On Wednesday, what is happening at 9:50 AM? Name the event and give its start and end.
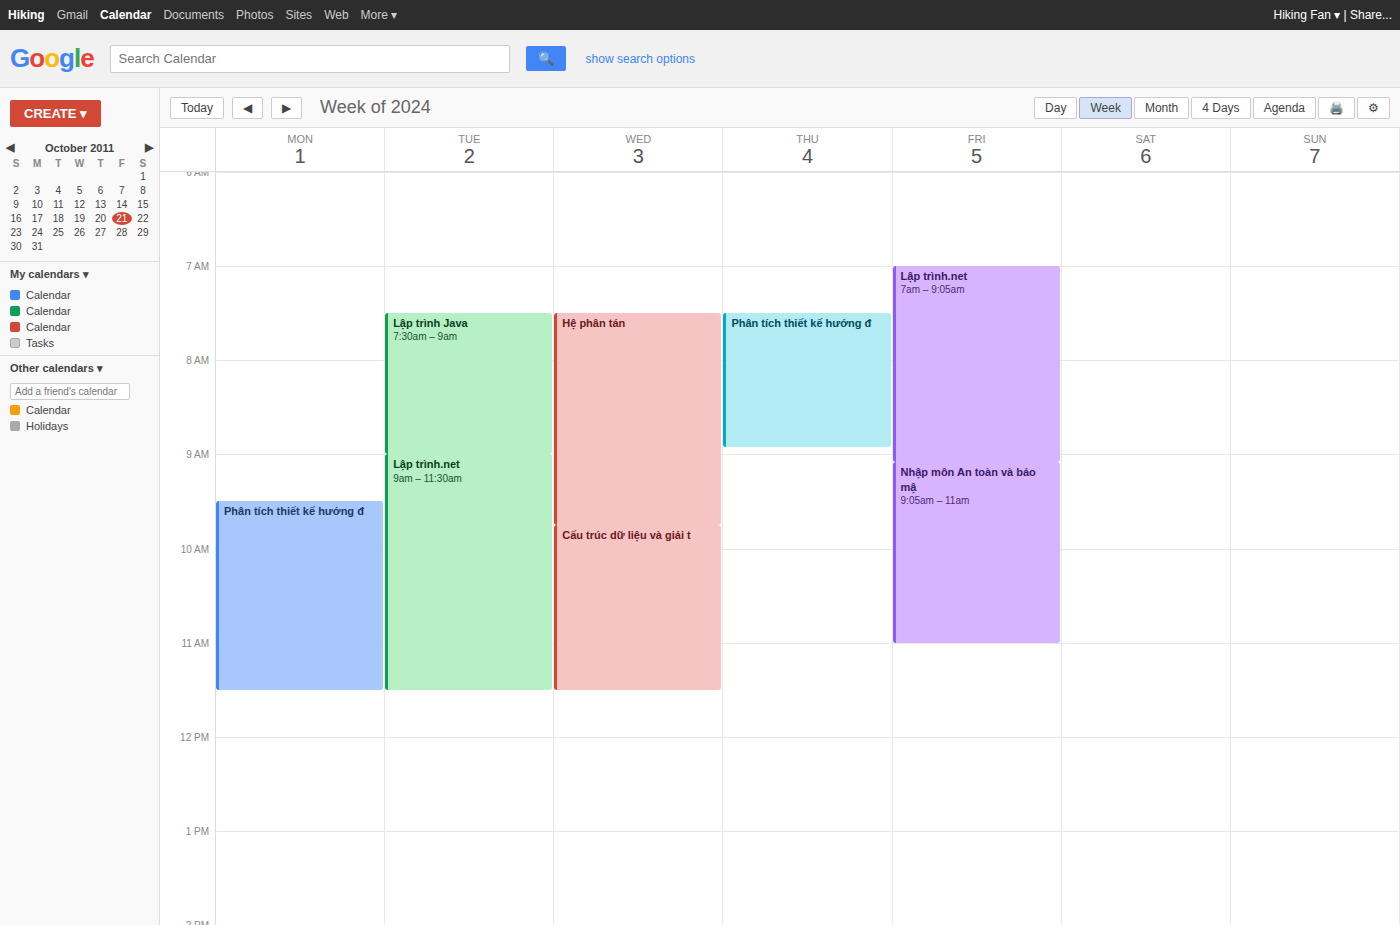
"Cấu trúc dữ liệu và giải t", 9:45 AM to 11:30 AM